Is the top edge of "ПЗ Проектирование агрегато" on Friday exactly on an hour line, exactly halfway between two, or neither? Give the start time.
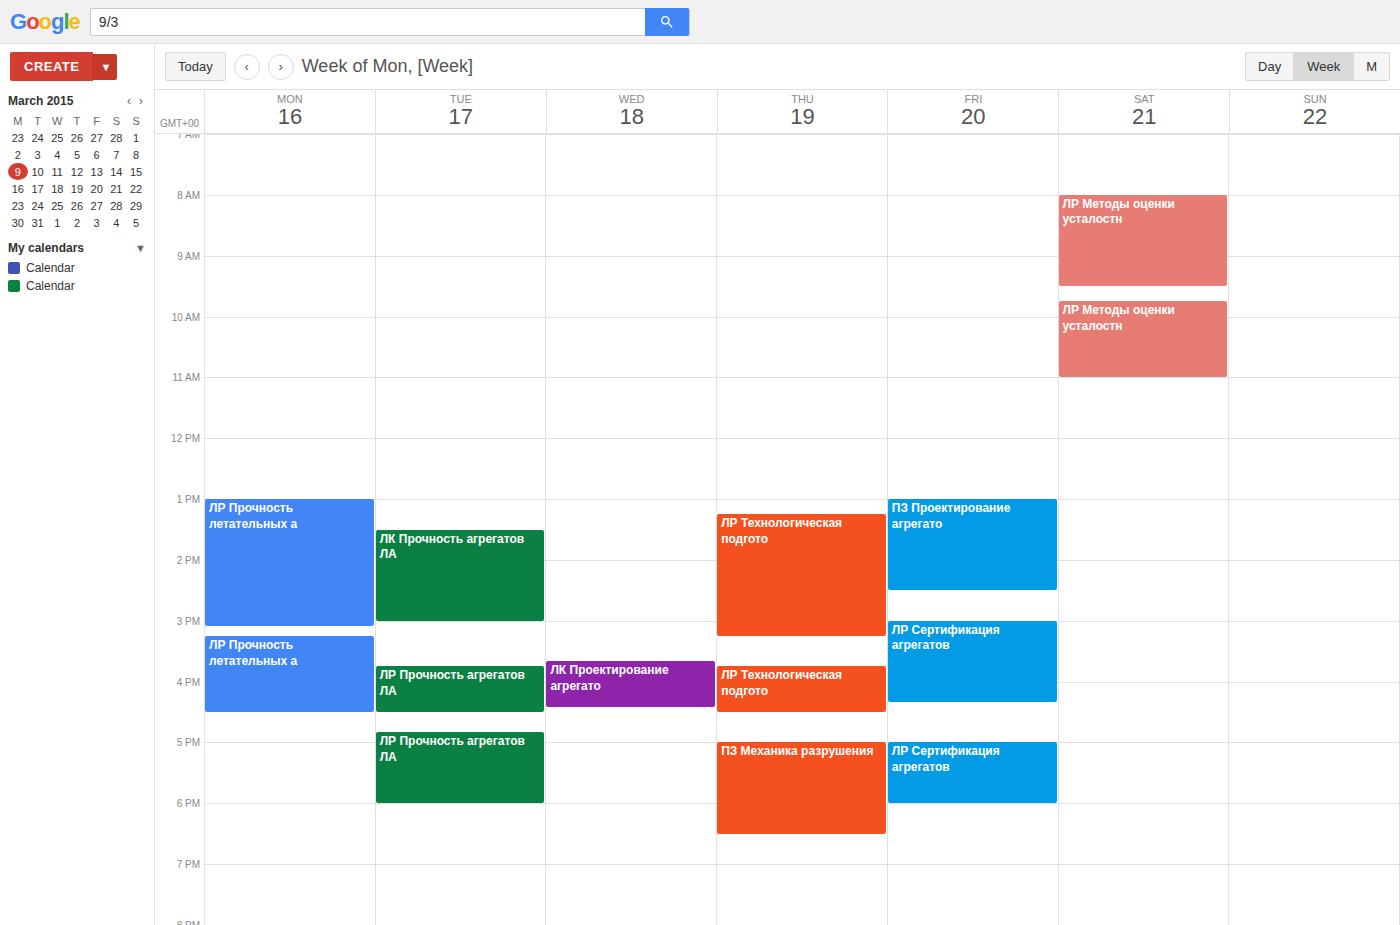
1:00 PM -- exactly on the 1 PM line.